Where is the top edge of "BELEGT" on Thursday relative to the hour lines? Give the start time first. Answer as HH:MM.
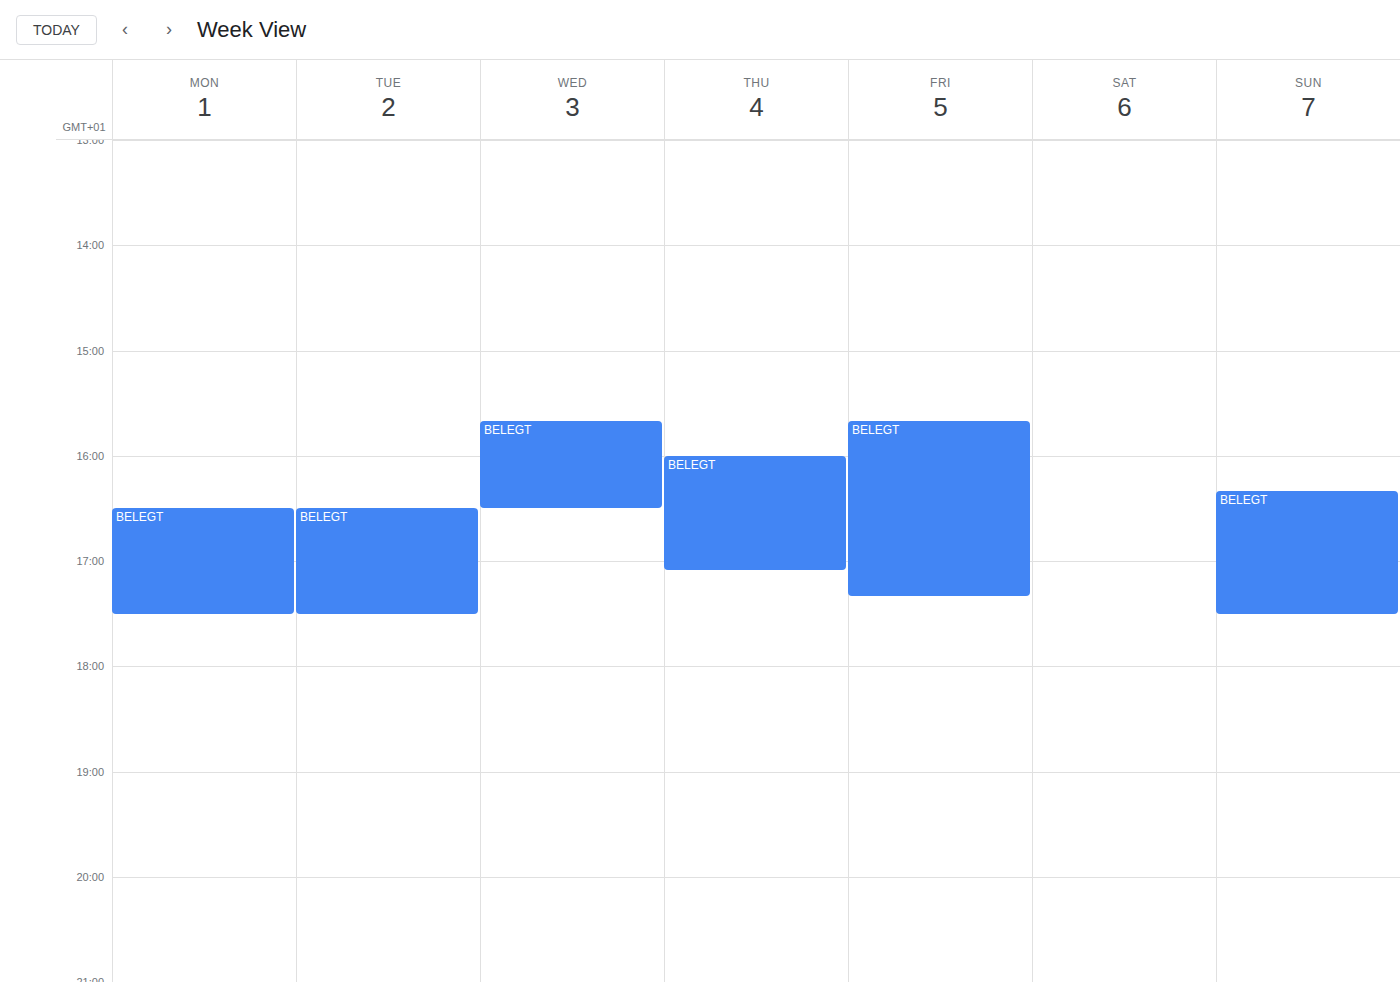
16:00 -- exactly on the 16:00 line.